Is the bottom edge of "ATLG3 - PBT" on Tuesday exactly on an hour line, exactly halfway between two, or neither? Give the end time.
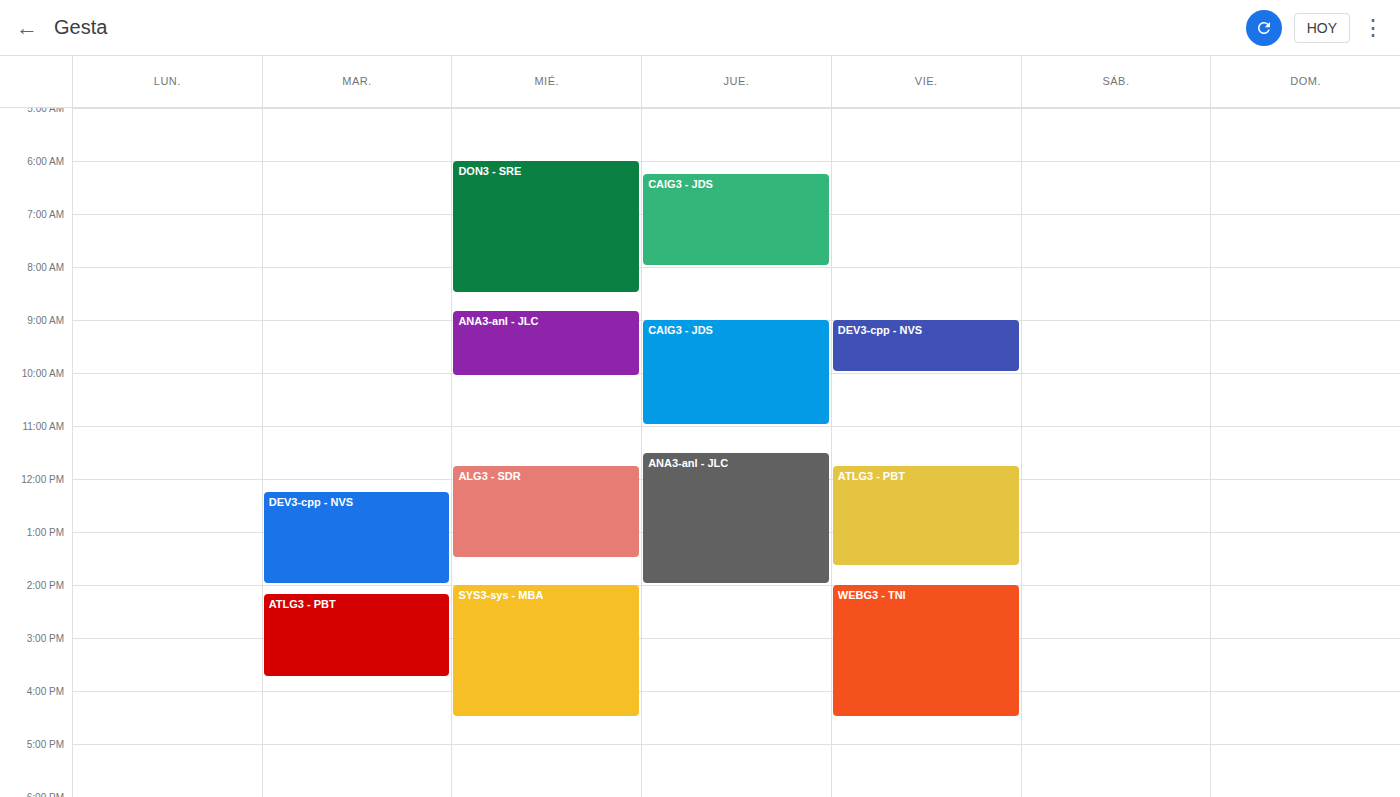
3:45 PM -- neither: three quarters of the way from the 3 PM line to the 4 PM line.